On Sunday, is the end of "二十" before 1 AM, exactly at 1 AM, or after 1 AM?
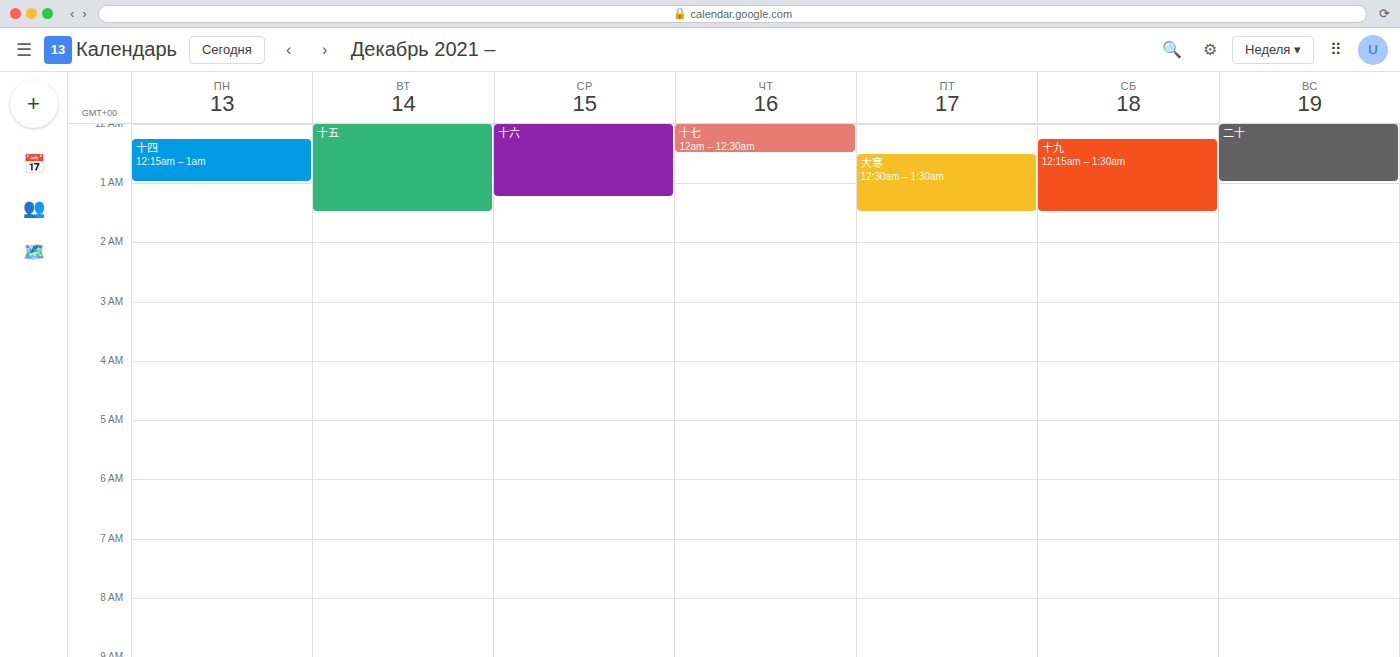
1:00 AM -- exactly at 1 AM, on the 1 AM line.